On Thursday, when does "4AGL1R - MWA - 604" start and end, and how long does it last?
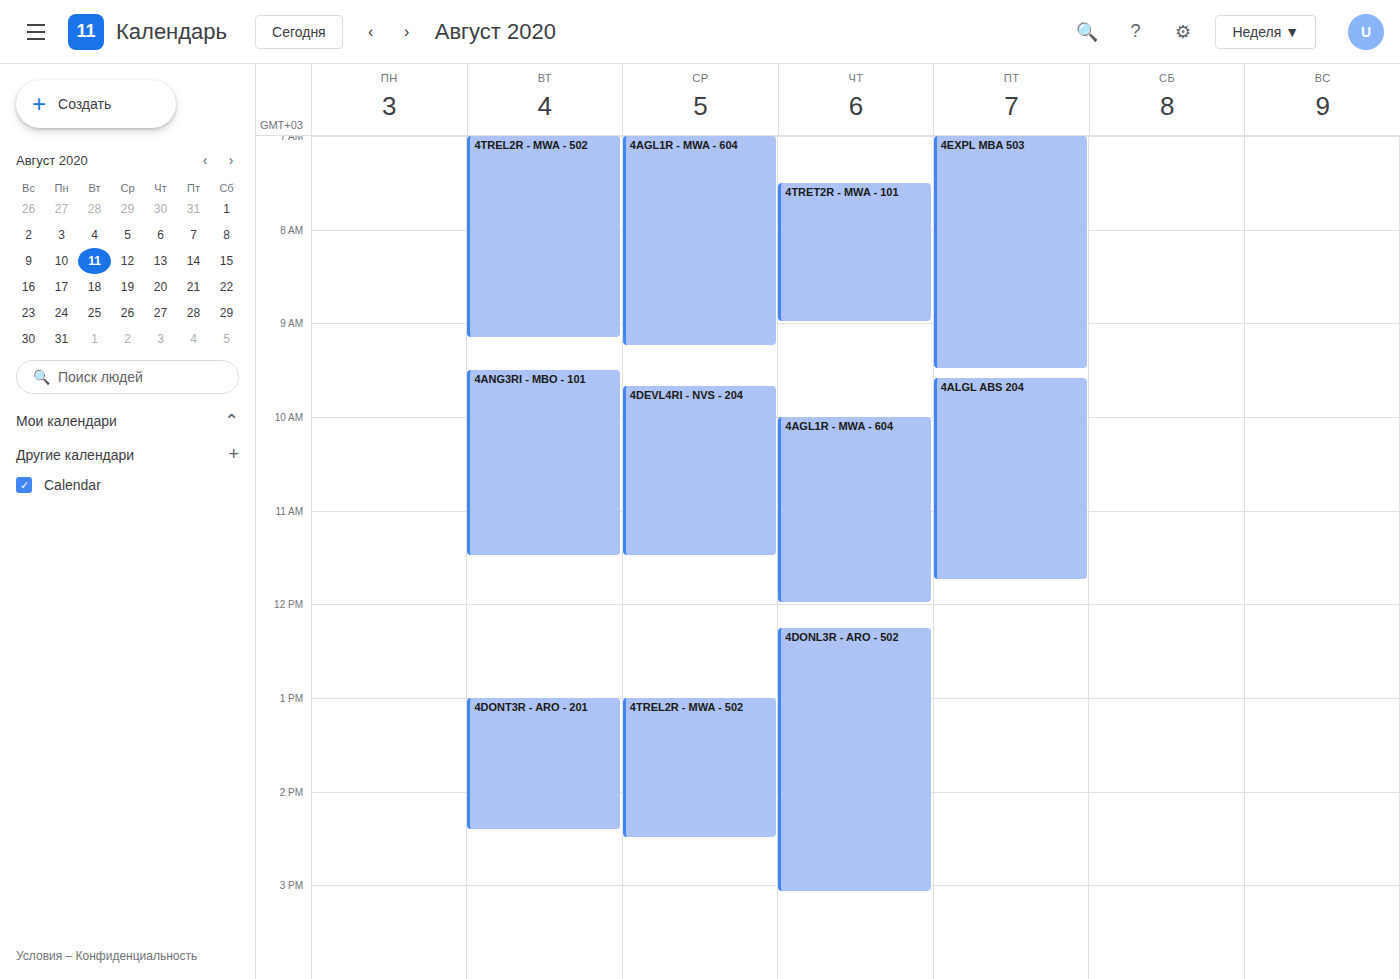
10:00 to 12:00, 2 hours